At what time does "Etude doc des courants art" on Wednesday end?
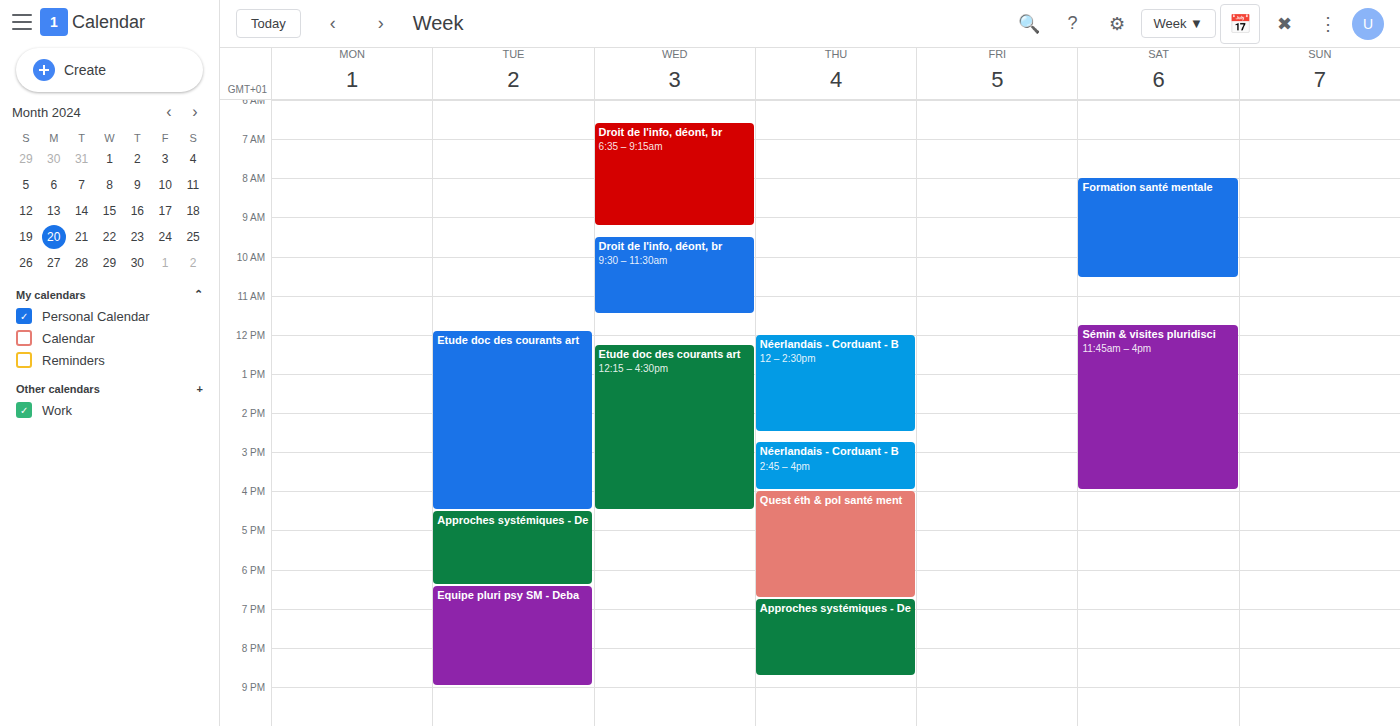
16:30